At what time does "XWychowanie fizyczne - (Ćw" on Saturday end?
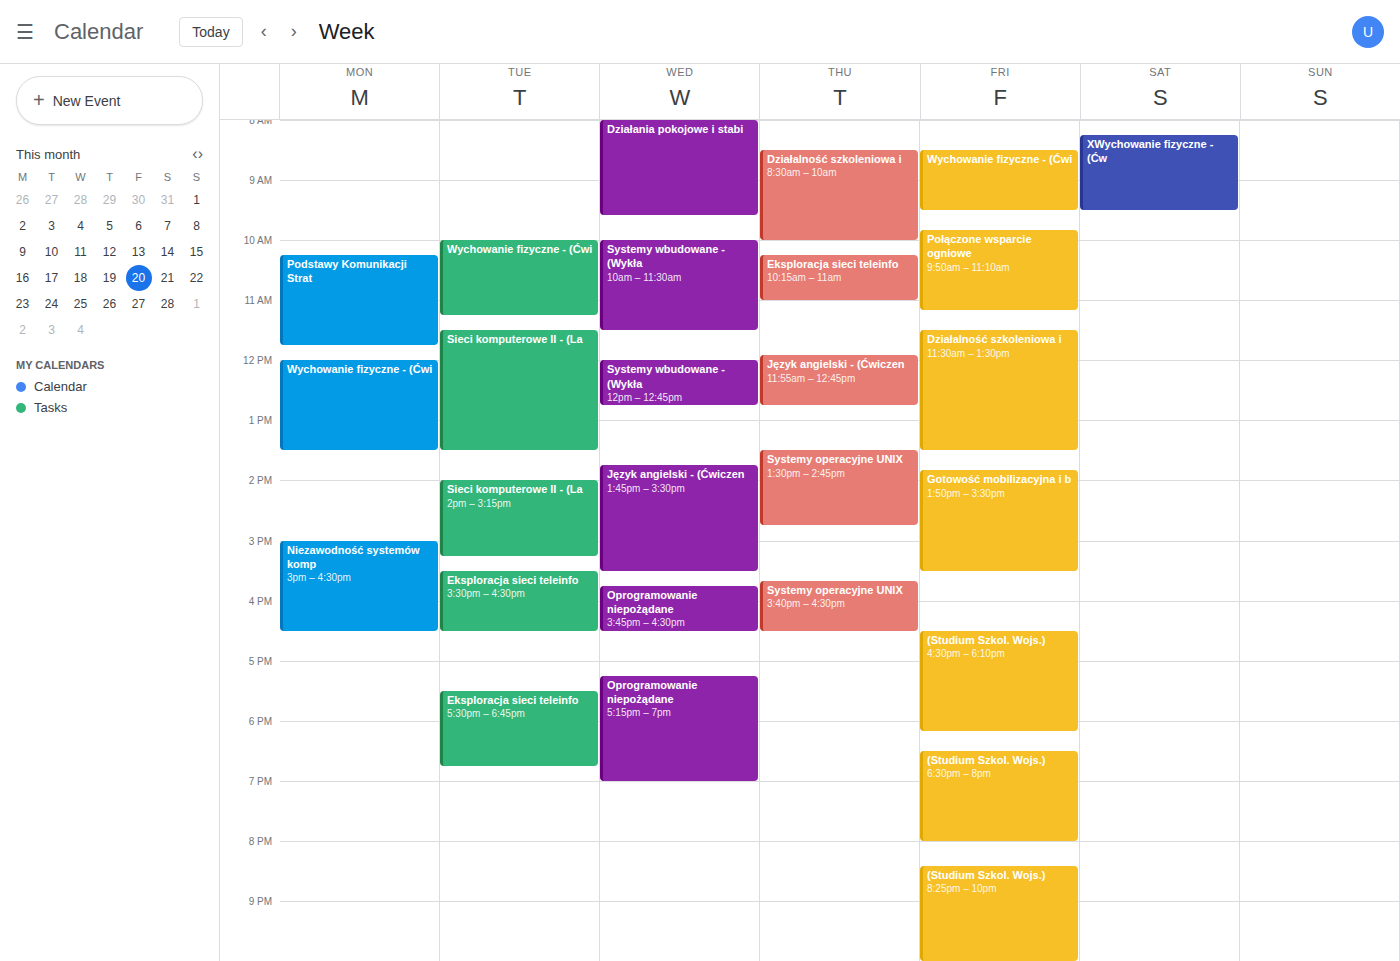
9:30 AM